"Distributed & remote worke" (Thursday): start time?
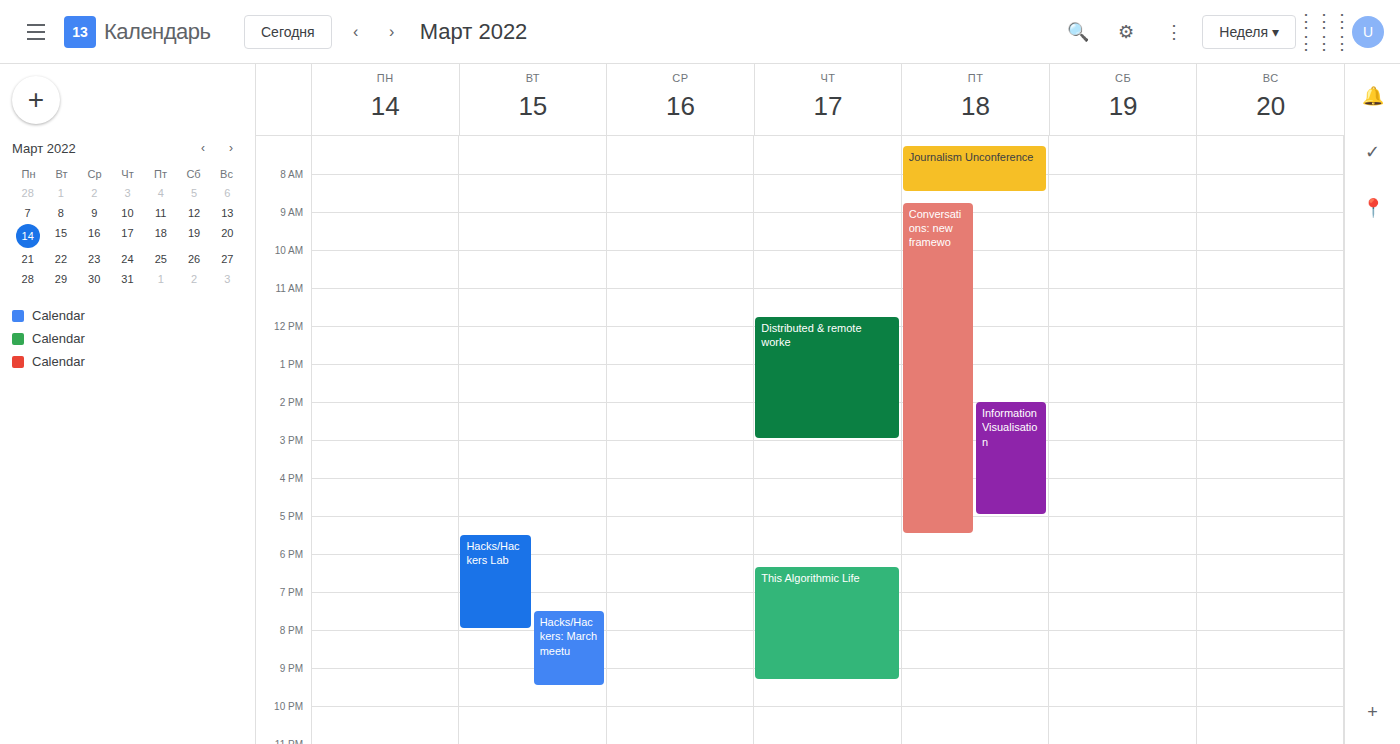
11:45 AM